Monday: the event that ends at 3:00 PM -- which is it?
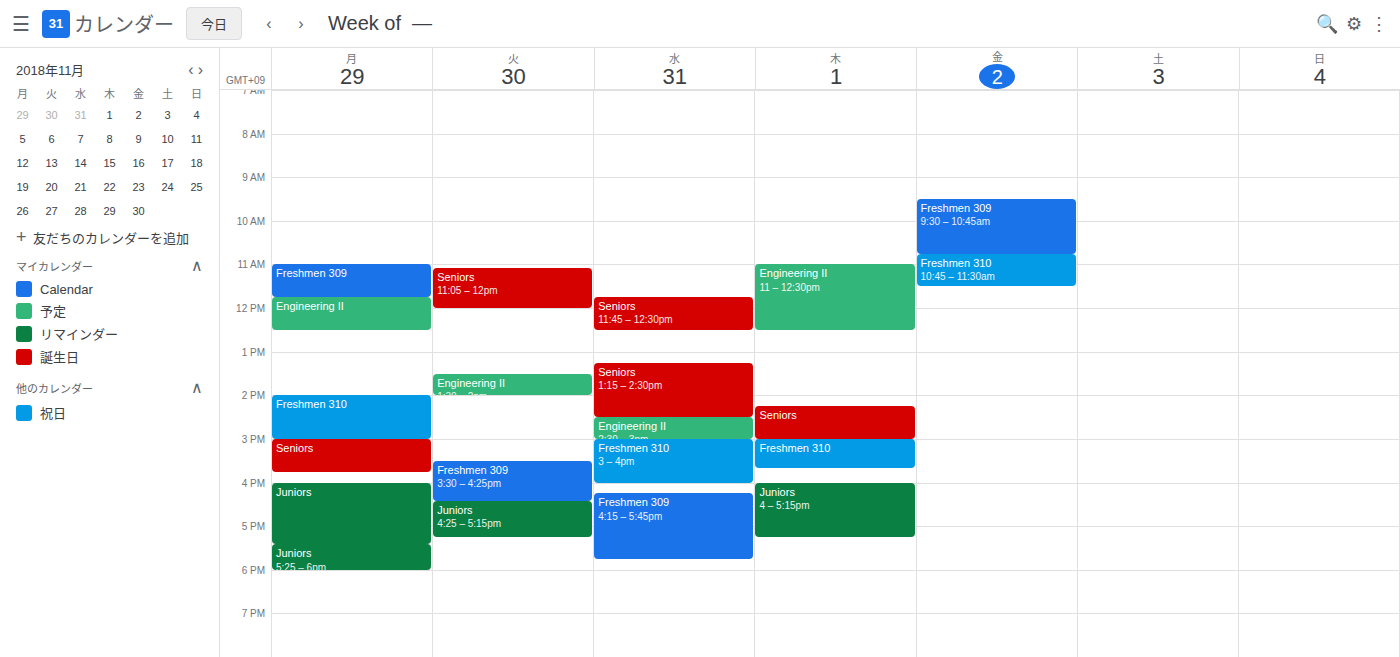
"Freshmen 310"